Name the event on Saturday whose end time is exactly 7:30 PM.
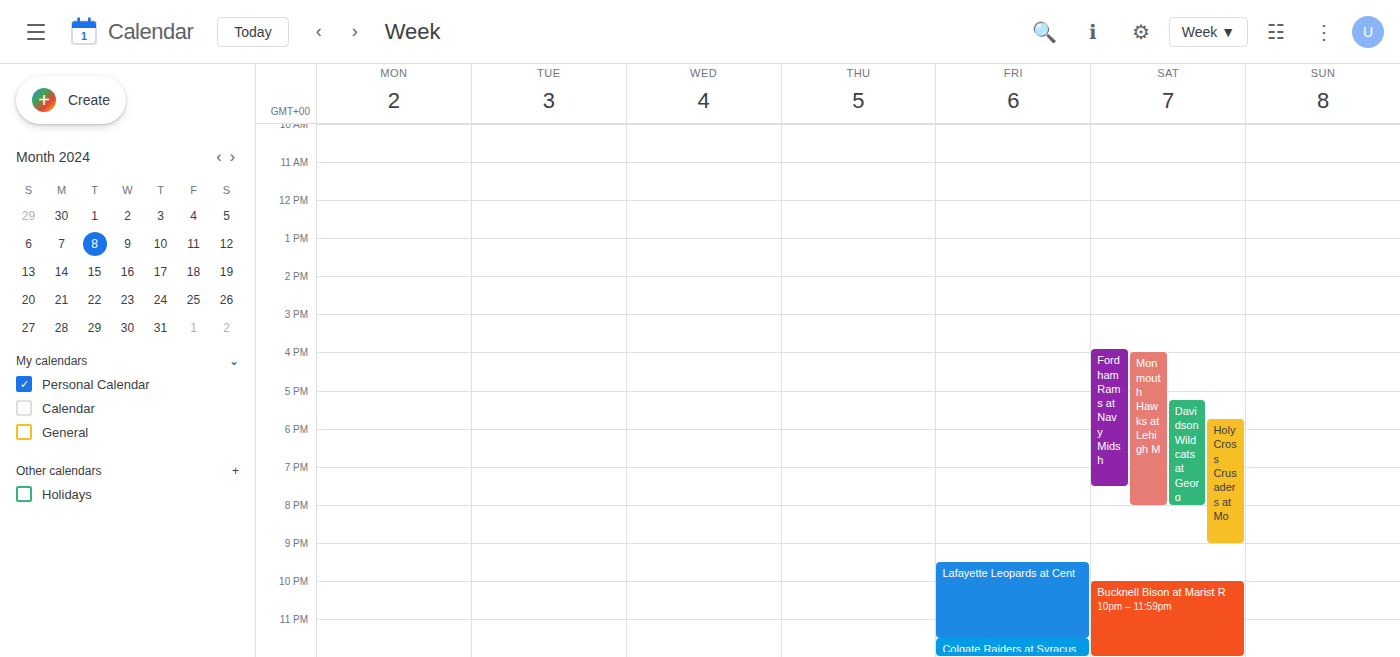
"Fordham Rams at Navy Midsh"